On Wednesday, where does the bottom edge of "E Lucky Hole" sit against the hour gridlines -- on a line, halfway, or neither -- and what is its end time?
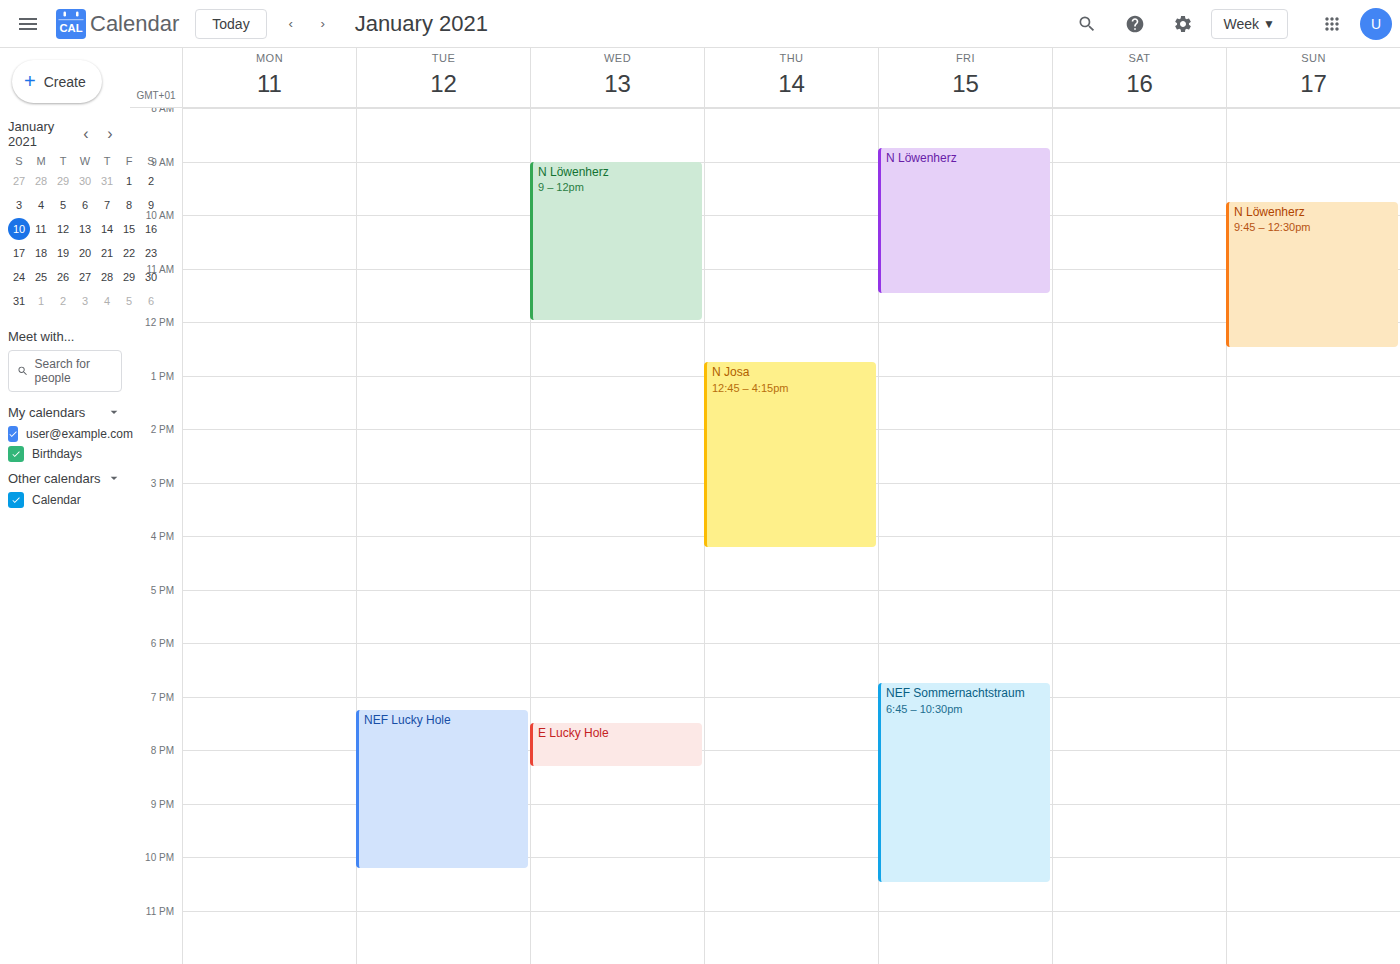
8:20 PM -- neither: 20 minutes below the 8 PM line and 40 minutes above the 9 PM line.